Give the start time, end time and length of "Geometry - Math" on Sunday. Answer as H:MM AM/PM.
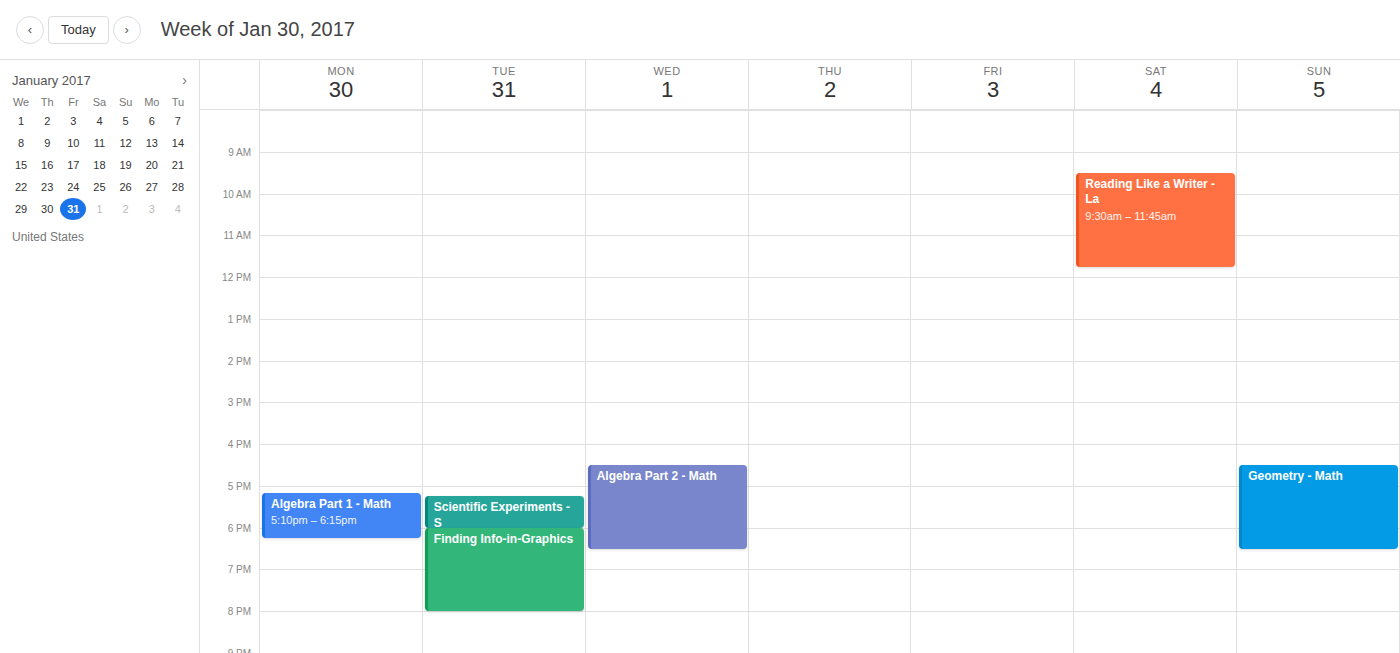
4:30 PM to 6:30 PM, 2 hours